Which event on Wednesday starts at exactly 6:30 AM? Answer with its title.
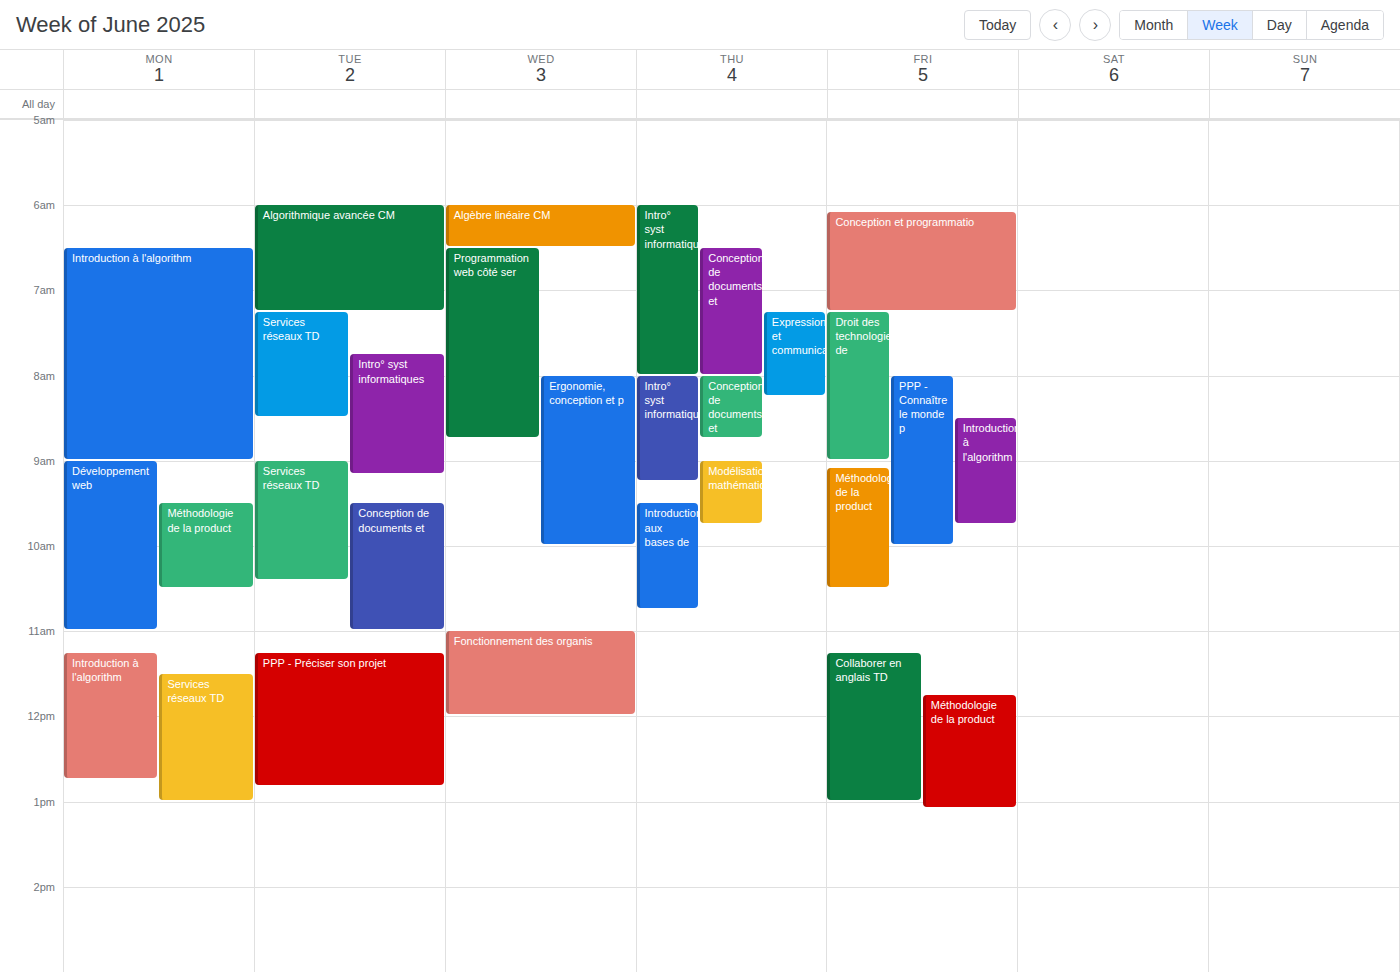
"Programmation web côté ser"